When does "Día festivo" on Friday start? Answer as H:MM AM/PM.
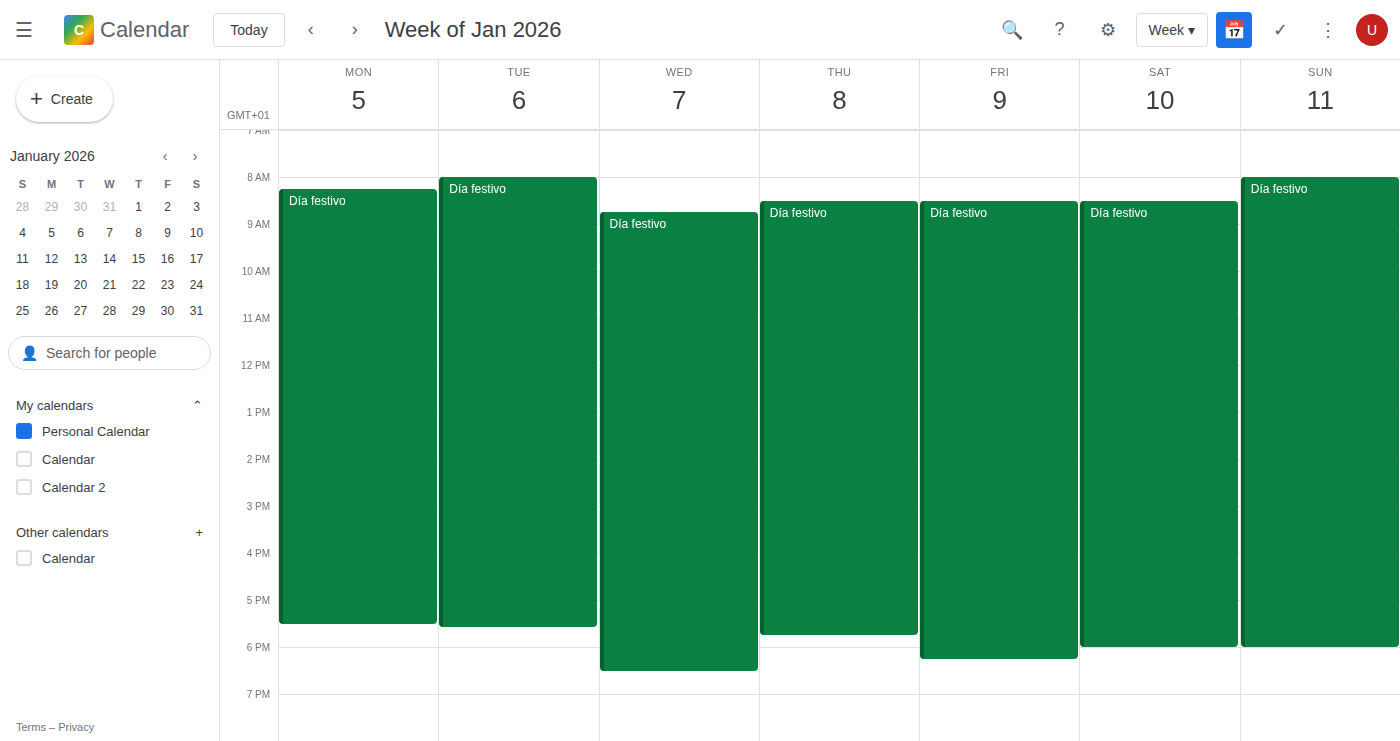
8:30 AM